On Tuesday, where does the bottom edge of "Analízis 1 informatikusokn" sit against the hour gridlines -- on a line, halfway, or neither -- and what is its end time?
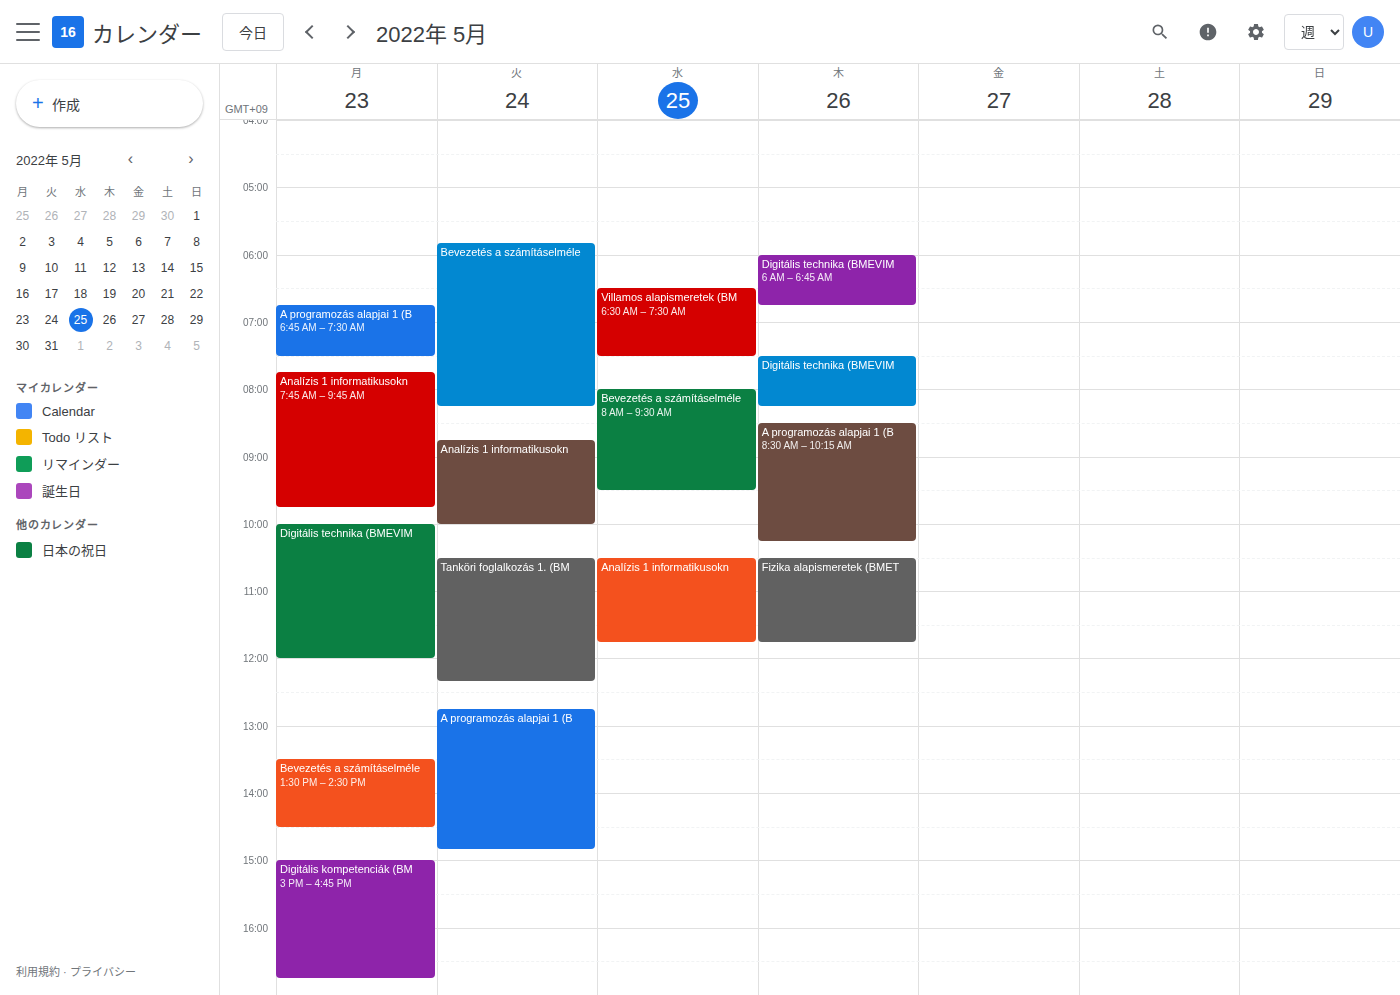
10:00 AM -- exactly on the 10 AM line.